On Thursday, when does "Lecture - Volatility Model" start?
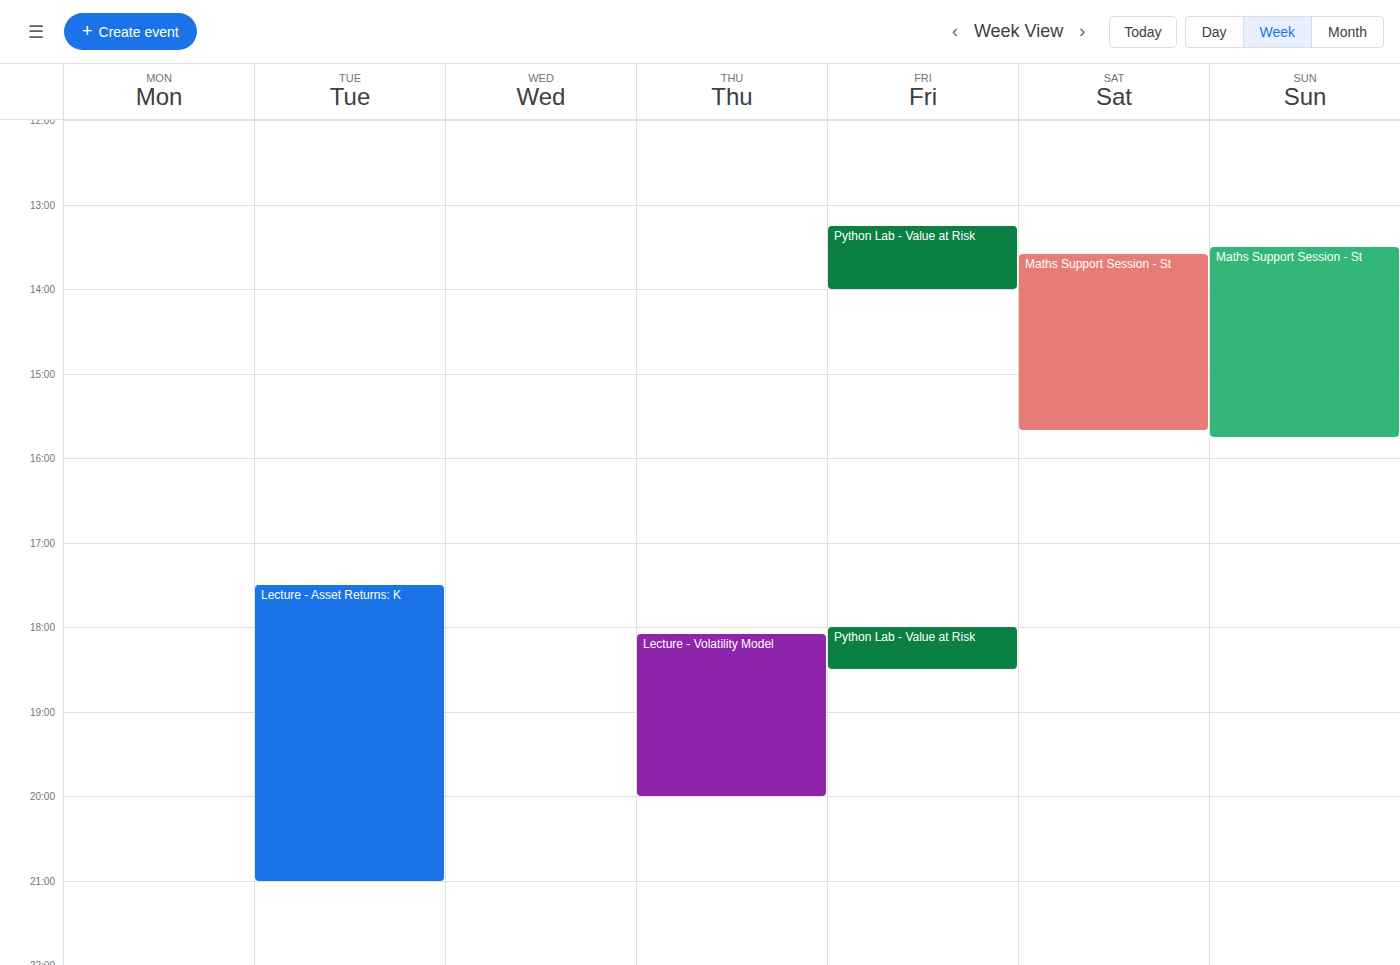
6:05 PM